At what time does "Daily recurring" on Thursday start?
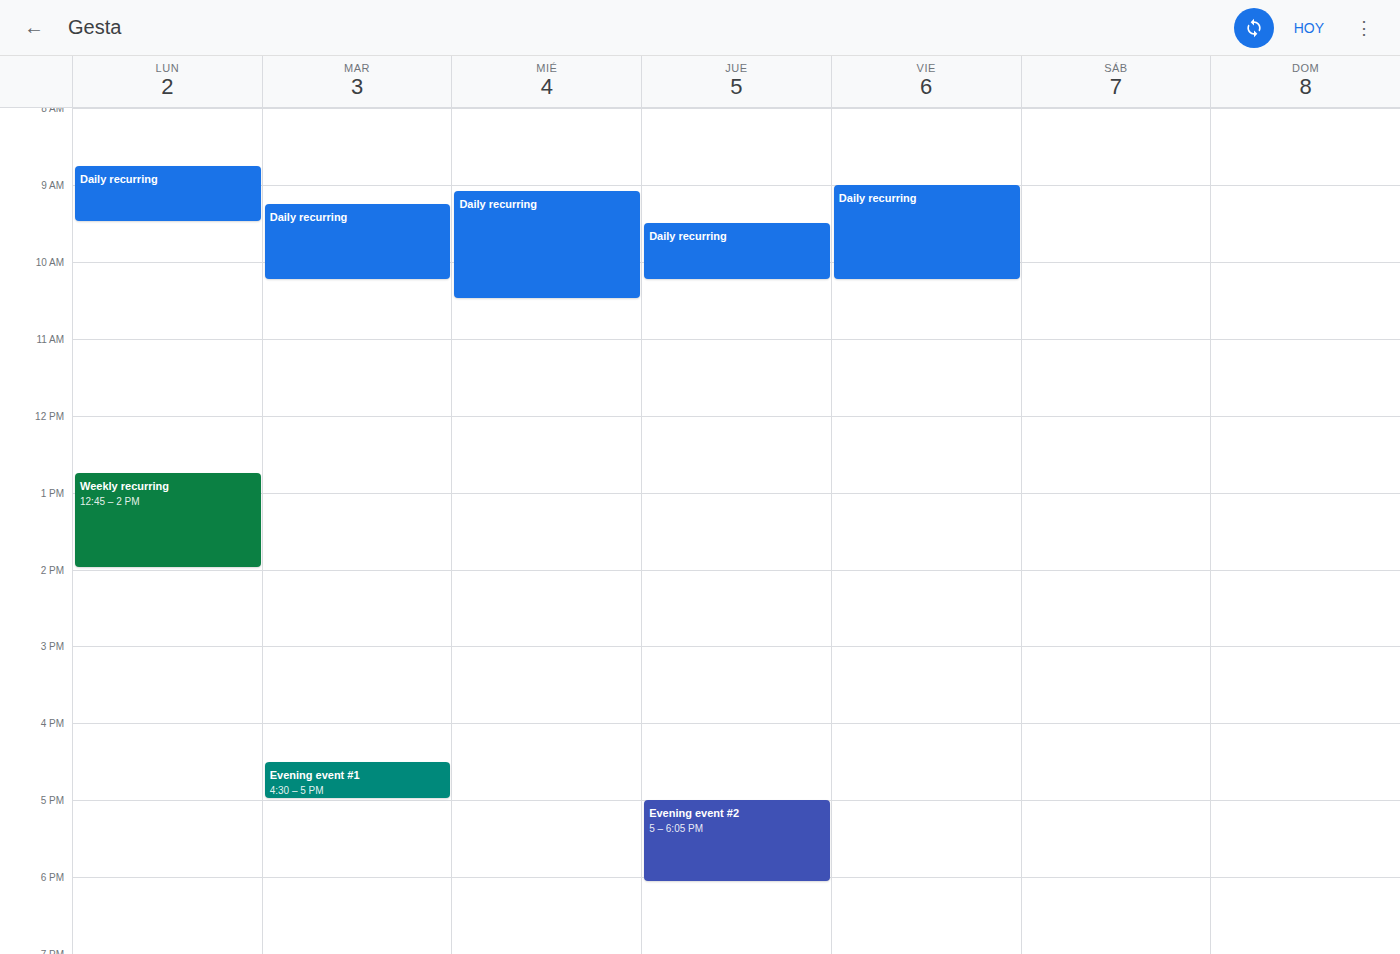
9:30 AM